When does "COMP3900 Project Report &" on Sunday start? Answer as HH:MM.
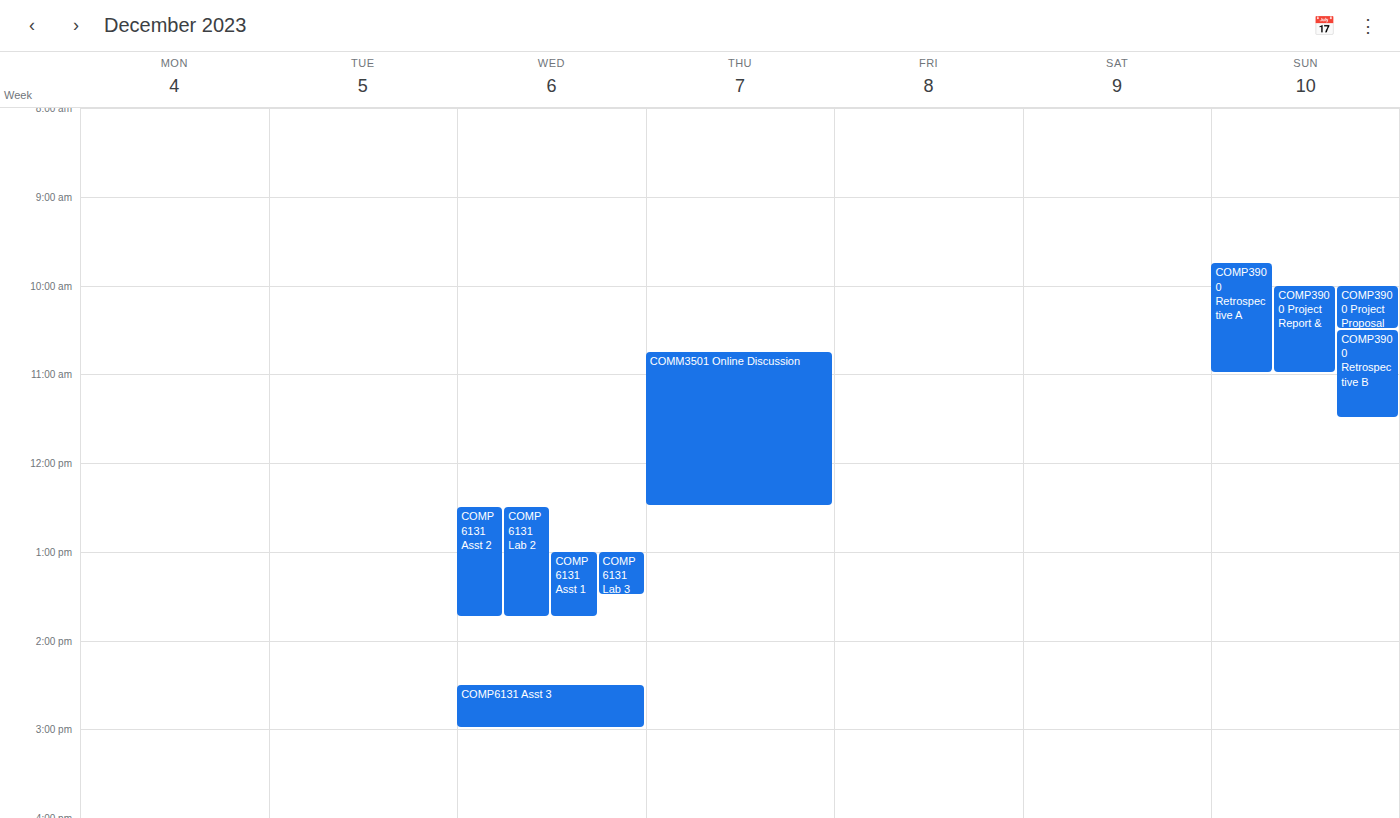
10:00